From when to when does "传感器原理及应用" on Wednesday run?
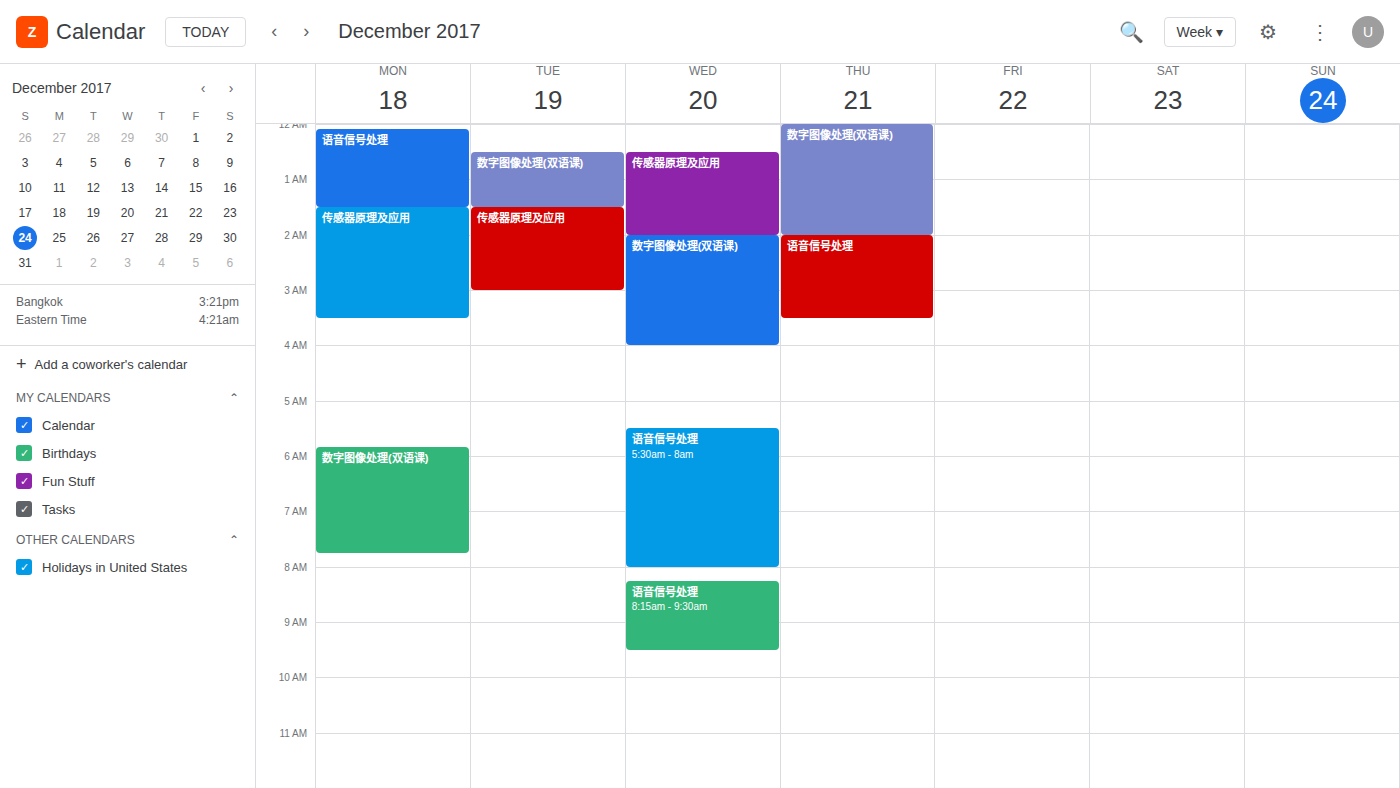
12:30 AM to 2:00 AM